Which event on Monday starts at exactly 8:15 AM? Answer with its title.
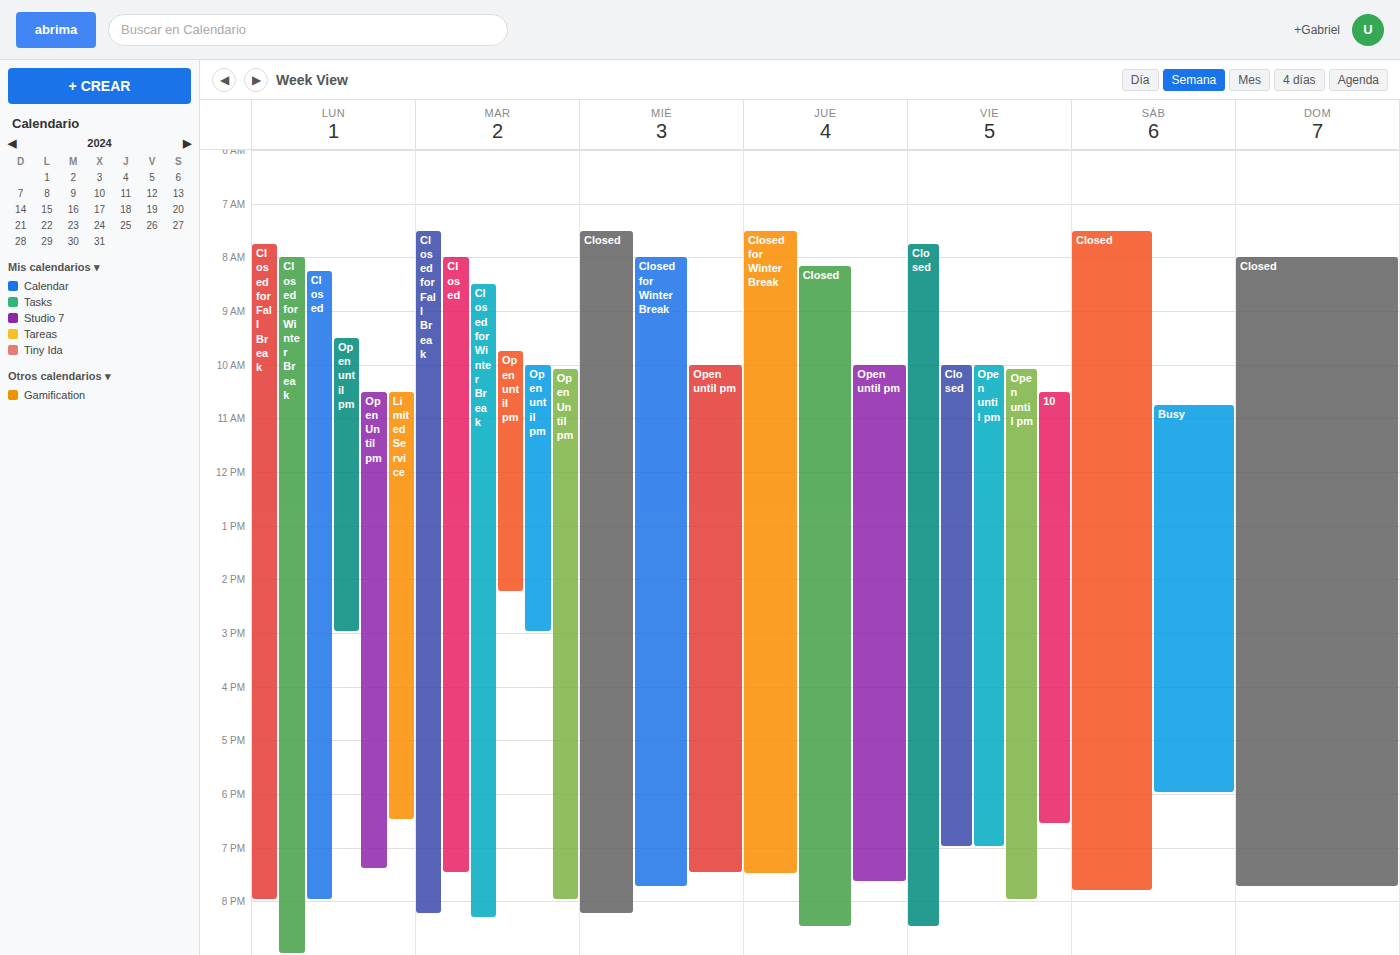
"Closed"